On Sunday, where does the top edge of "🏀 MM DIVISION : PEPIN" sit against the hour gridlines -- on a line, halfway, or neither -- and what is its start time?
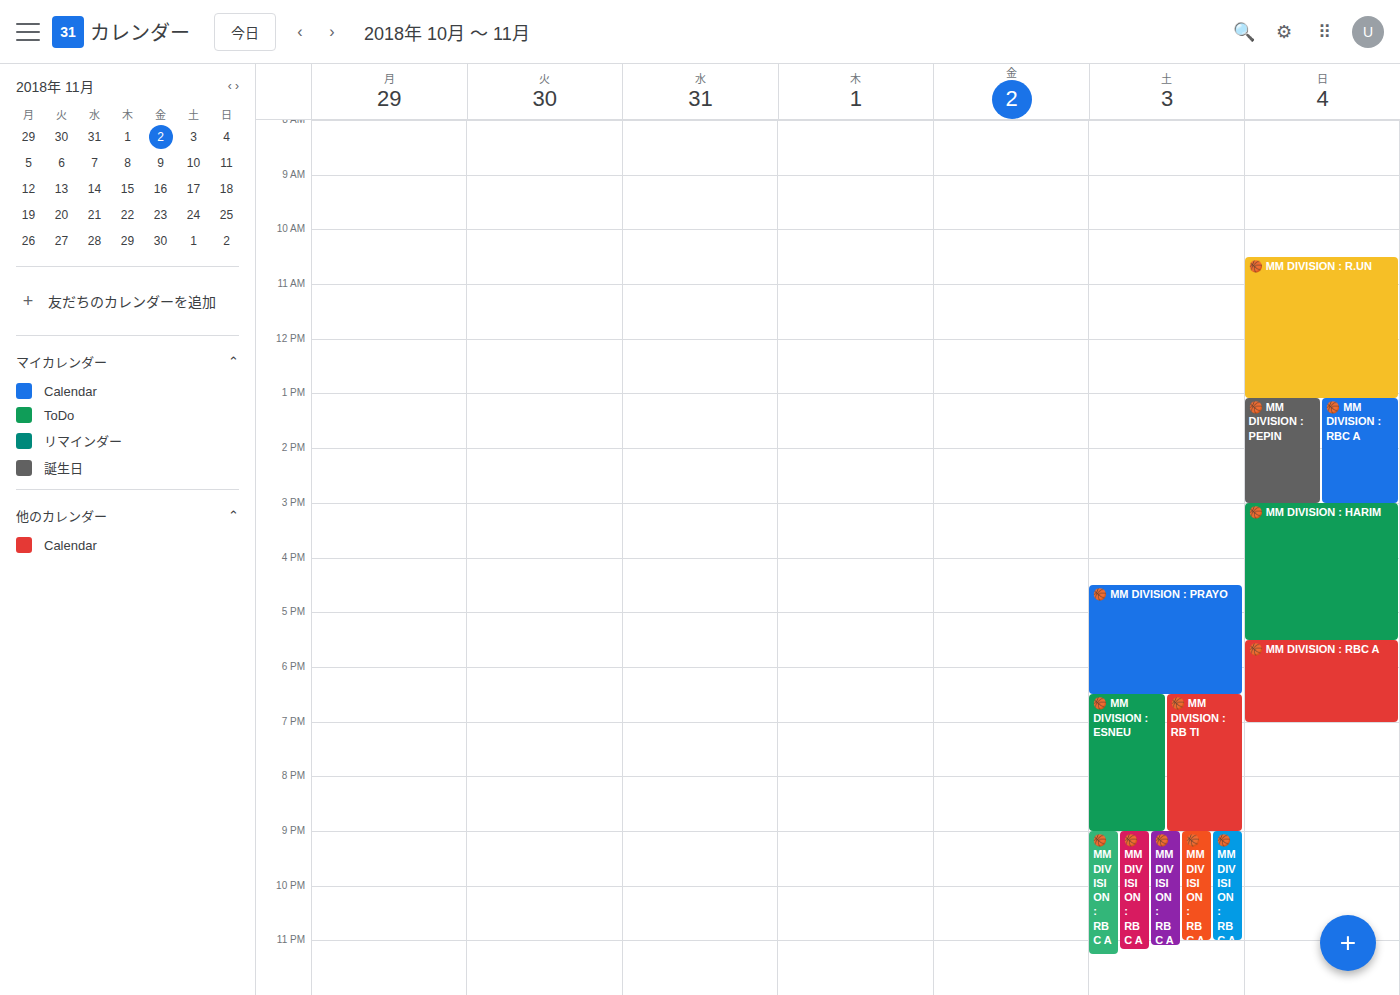
1:05 PM -- neither: 5 minutes below the 1 PM line and 55 minutes above the 2 PM line.